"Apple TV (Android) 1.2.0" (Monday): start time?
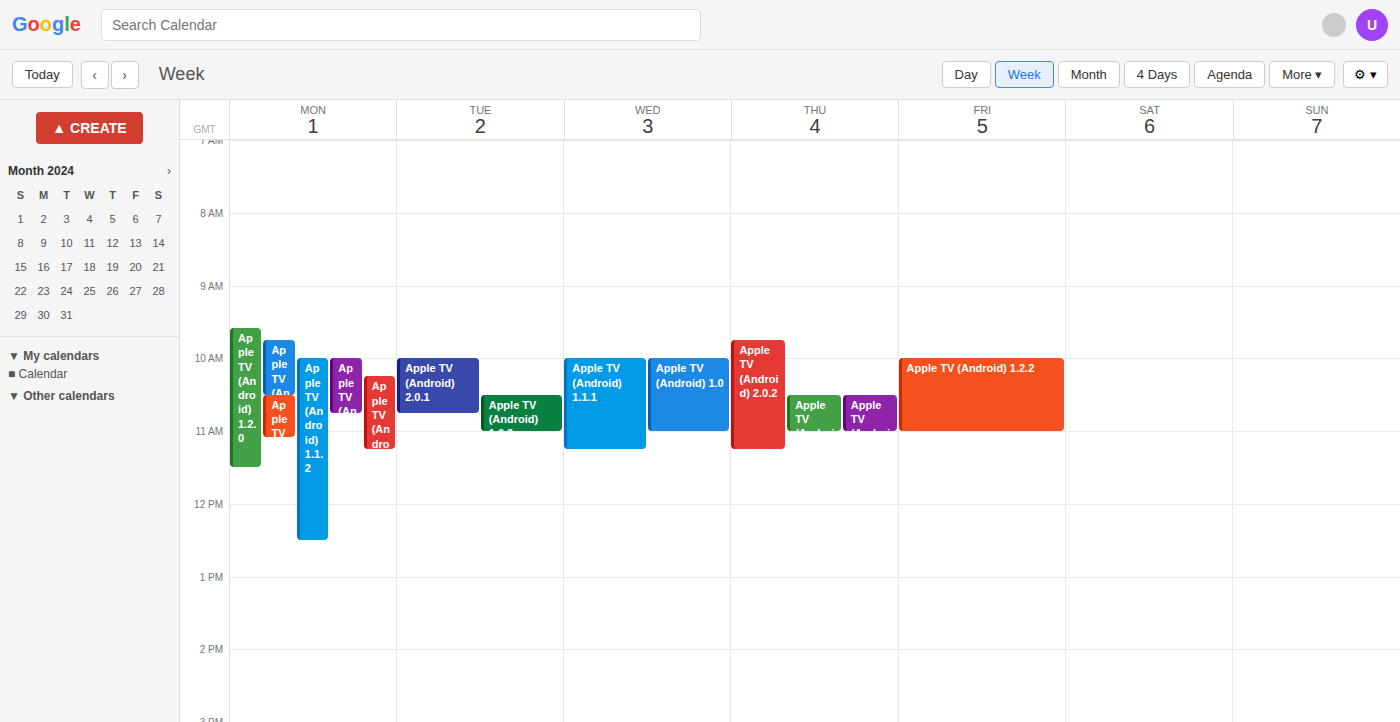
9:35 AM